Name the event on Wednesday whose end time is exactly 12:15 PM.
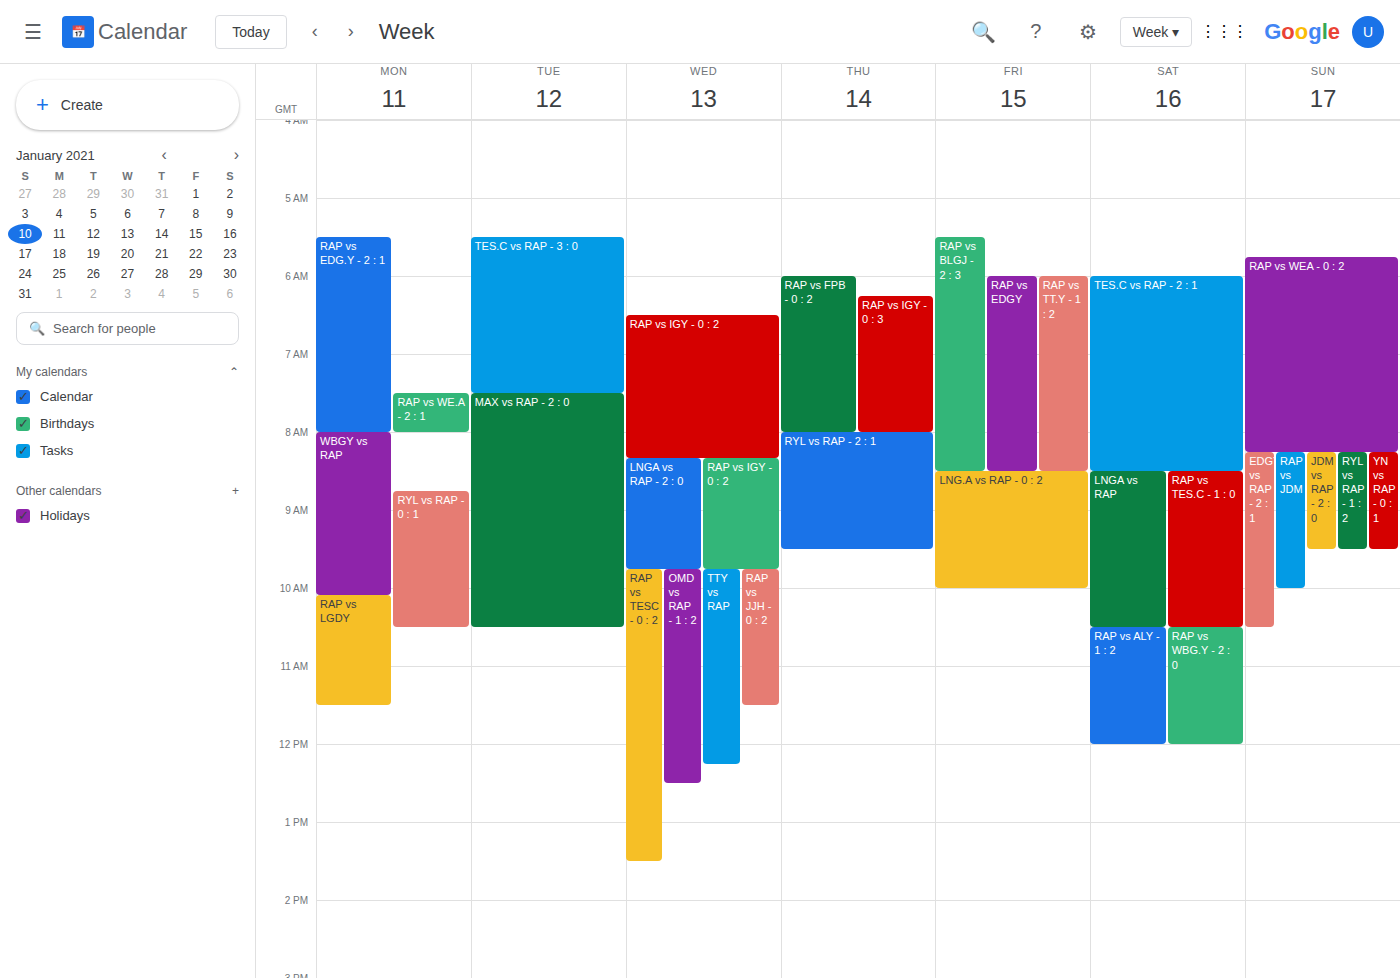
"TTY vs RAP"